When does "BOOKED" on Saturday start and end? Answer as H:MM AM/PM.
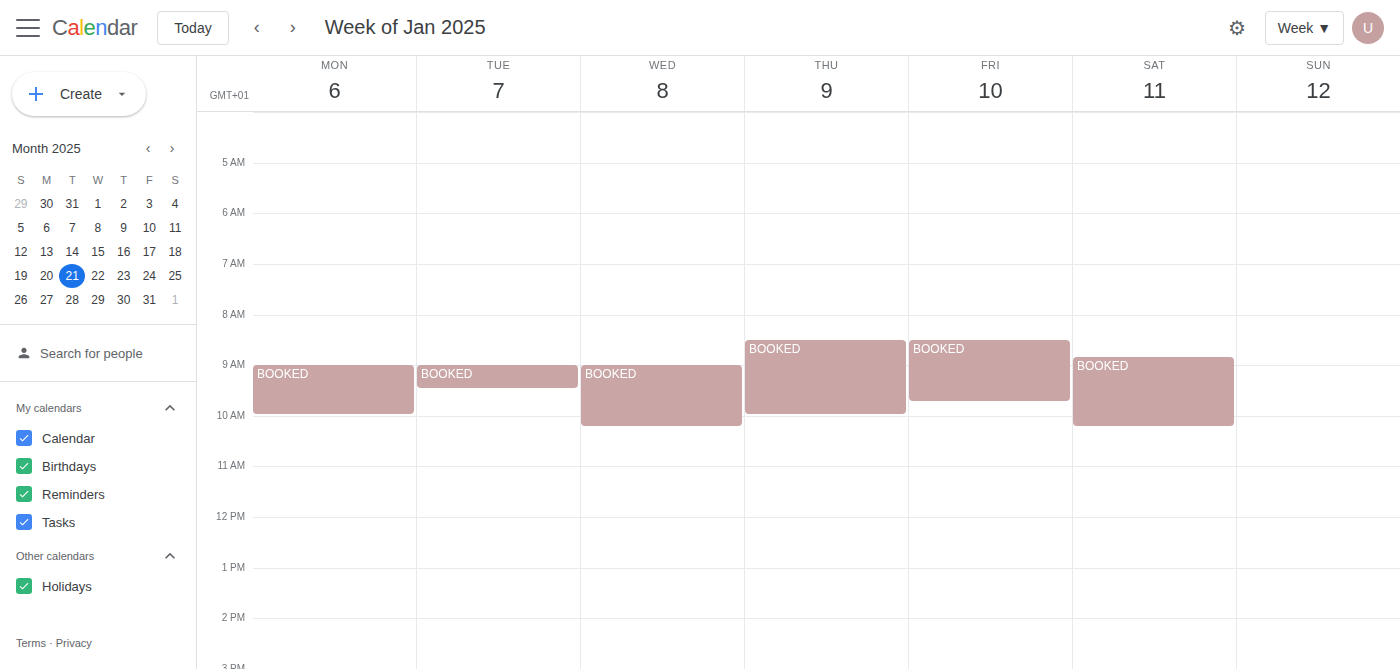
8:50 AM to 10:15 AM